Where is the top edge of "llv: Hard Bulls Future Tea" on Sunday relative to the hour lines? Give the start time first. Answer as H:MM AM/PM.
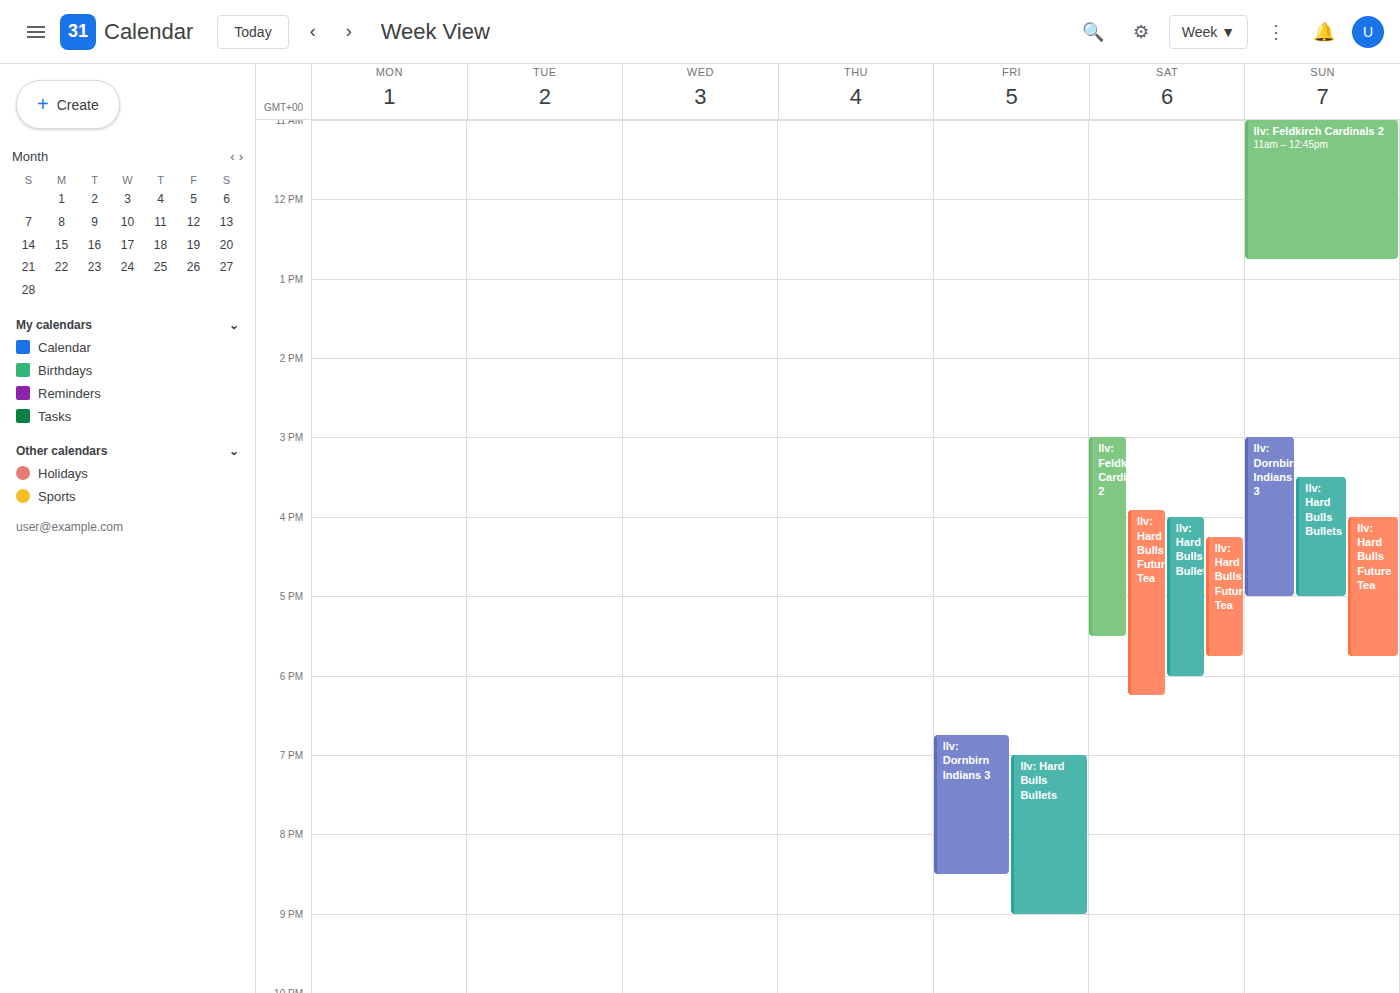
4:00 PM -- exactly on the 4 PM line.